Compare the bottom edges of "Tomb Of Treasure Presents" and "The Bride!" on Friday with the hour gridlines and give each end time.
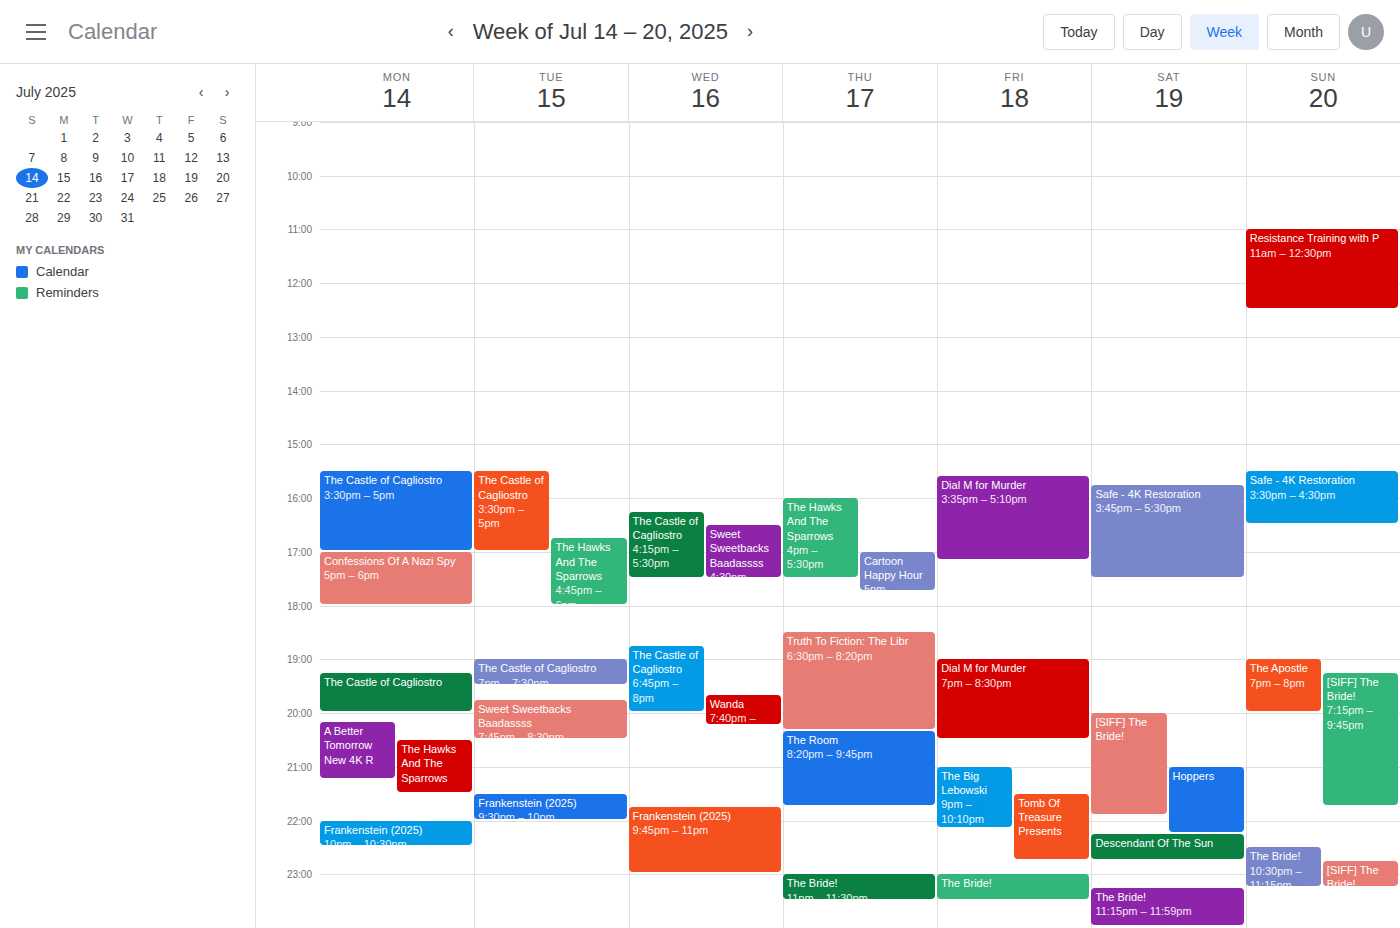
"Tomb Of Treasure Presents": 22:45, neither: three quarters of the way from the 22:00 line to the 23:00 line. "The Bride!": 23:30, halfway between the 23:00 and 24:00 lines.